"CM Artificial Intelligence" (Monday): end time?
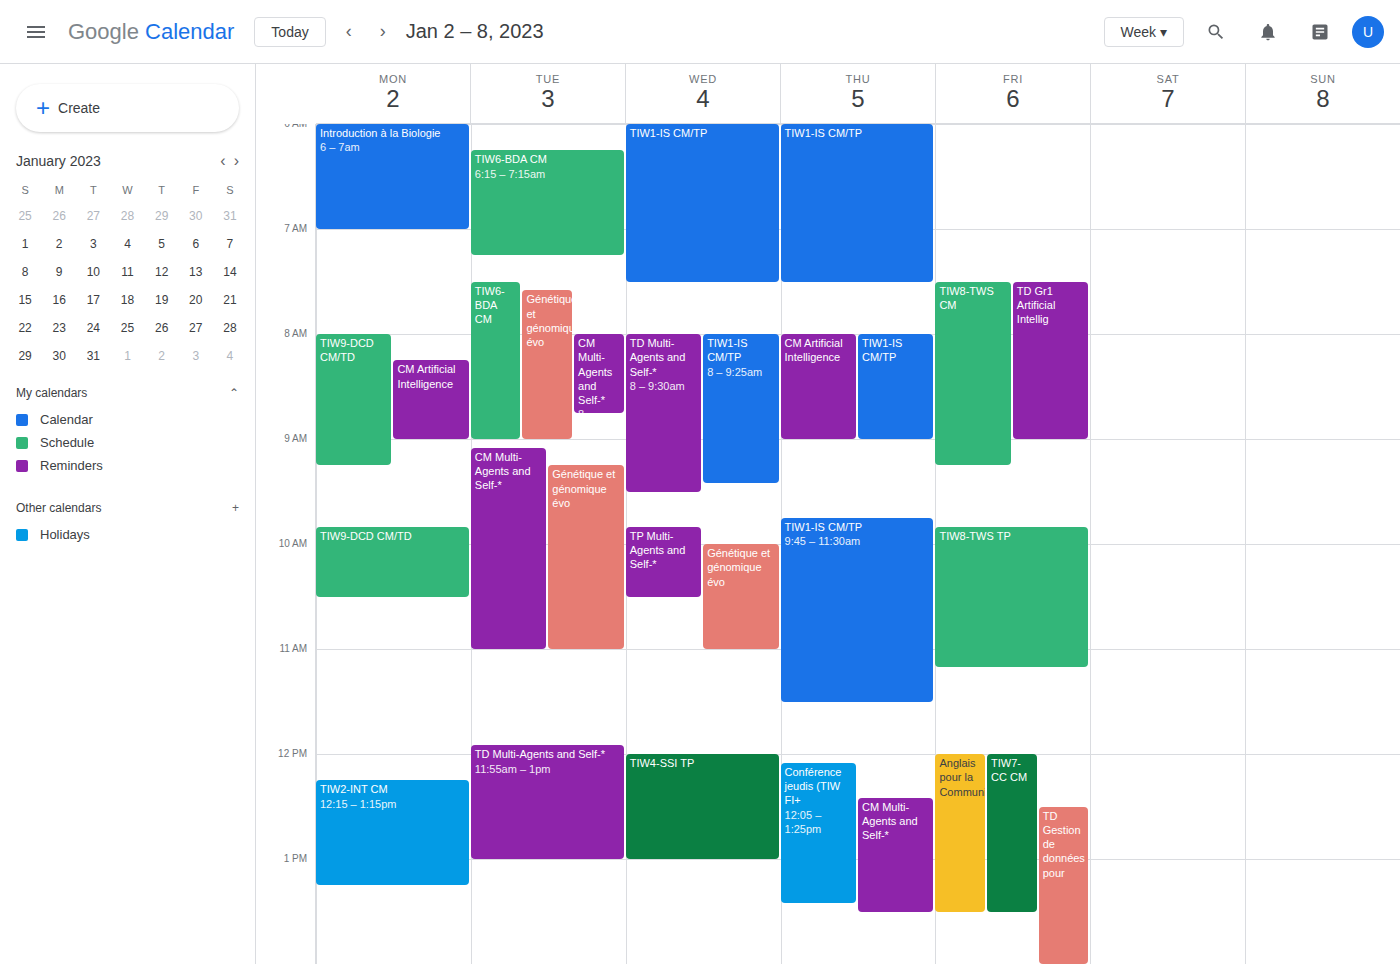
9:00 AM